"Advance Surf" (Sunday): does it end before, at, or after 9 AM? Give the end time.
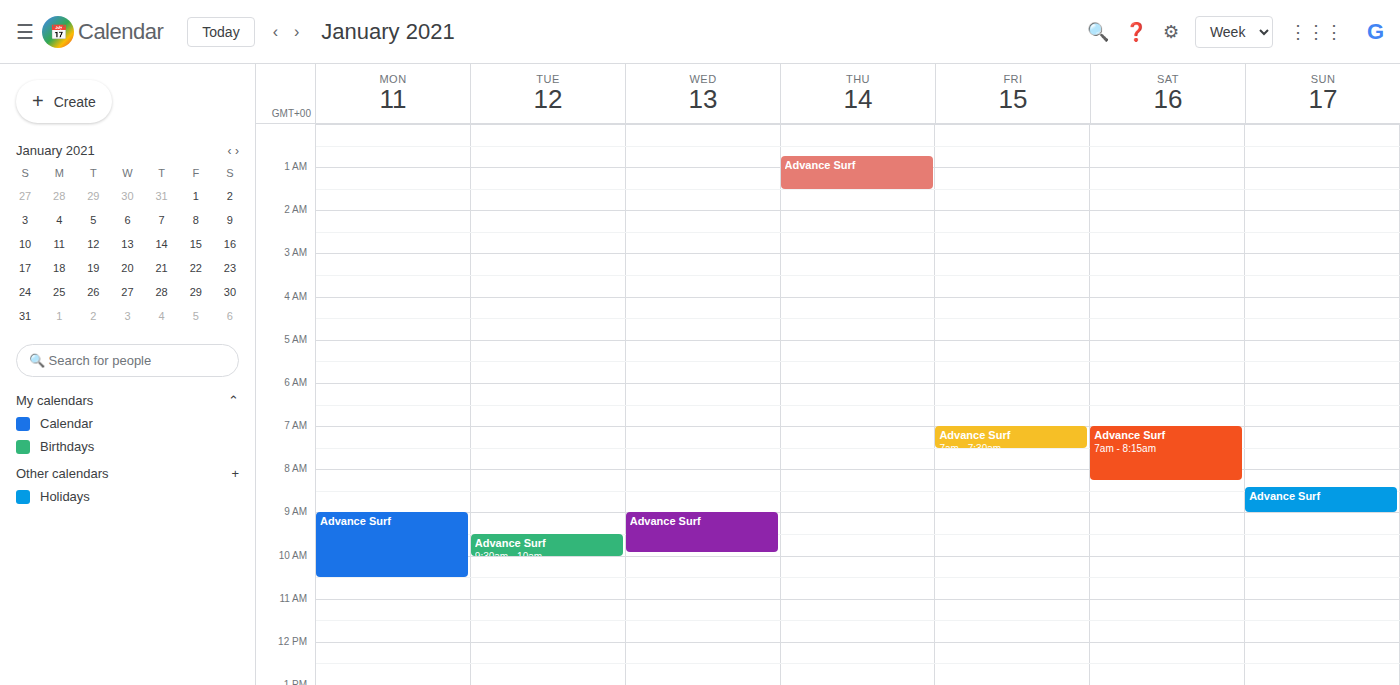
9:00 AM -- exactly at 9 AM, on the 9 AM line.